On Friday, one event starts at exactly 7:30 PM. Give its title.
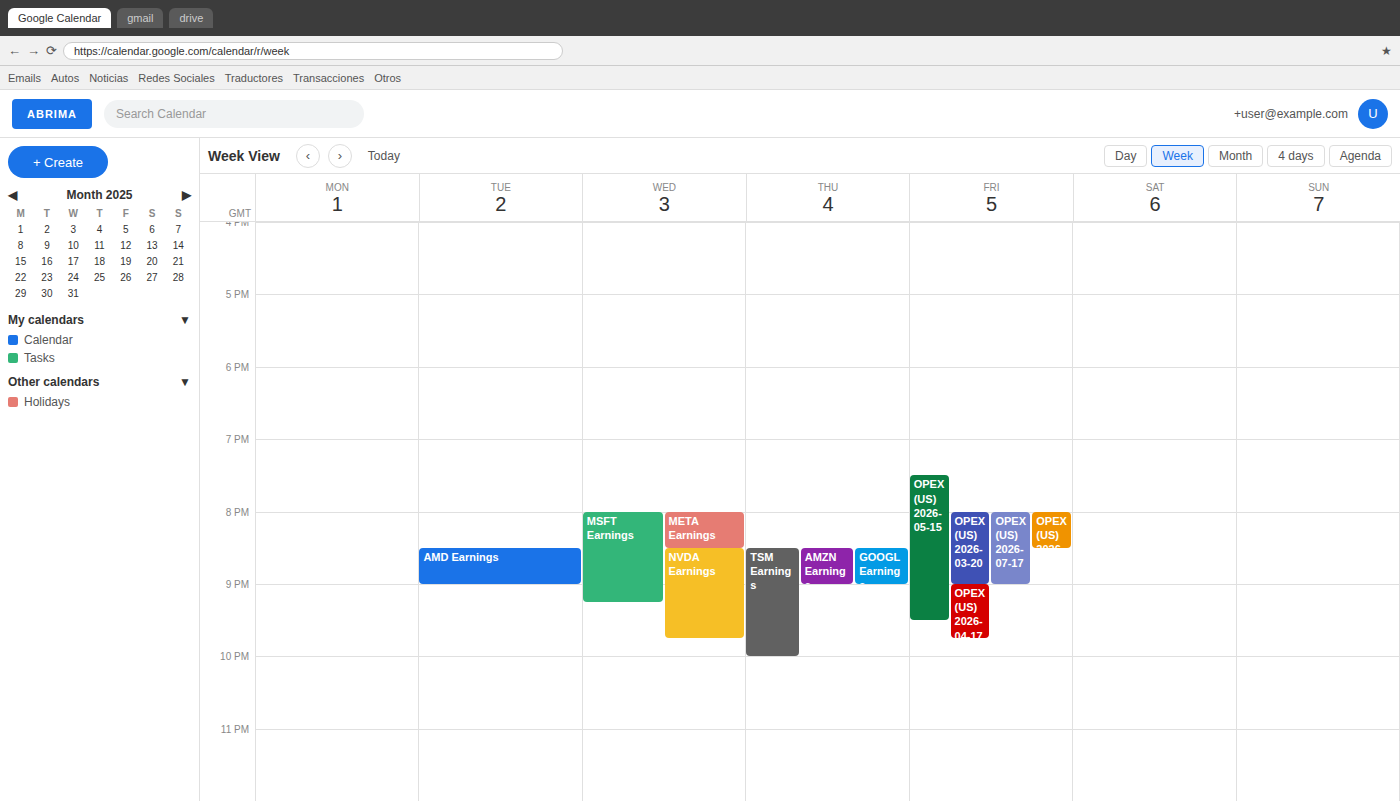
"OPEX (US) 2026-05-15"